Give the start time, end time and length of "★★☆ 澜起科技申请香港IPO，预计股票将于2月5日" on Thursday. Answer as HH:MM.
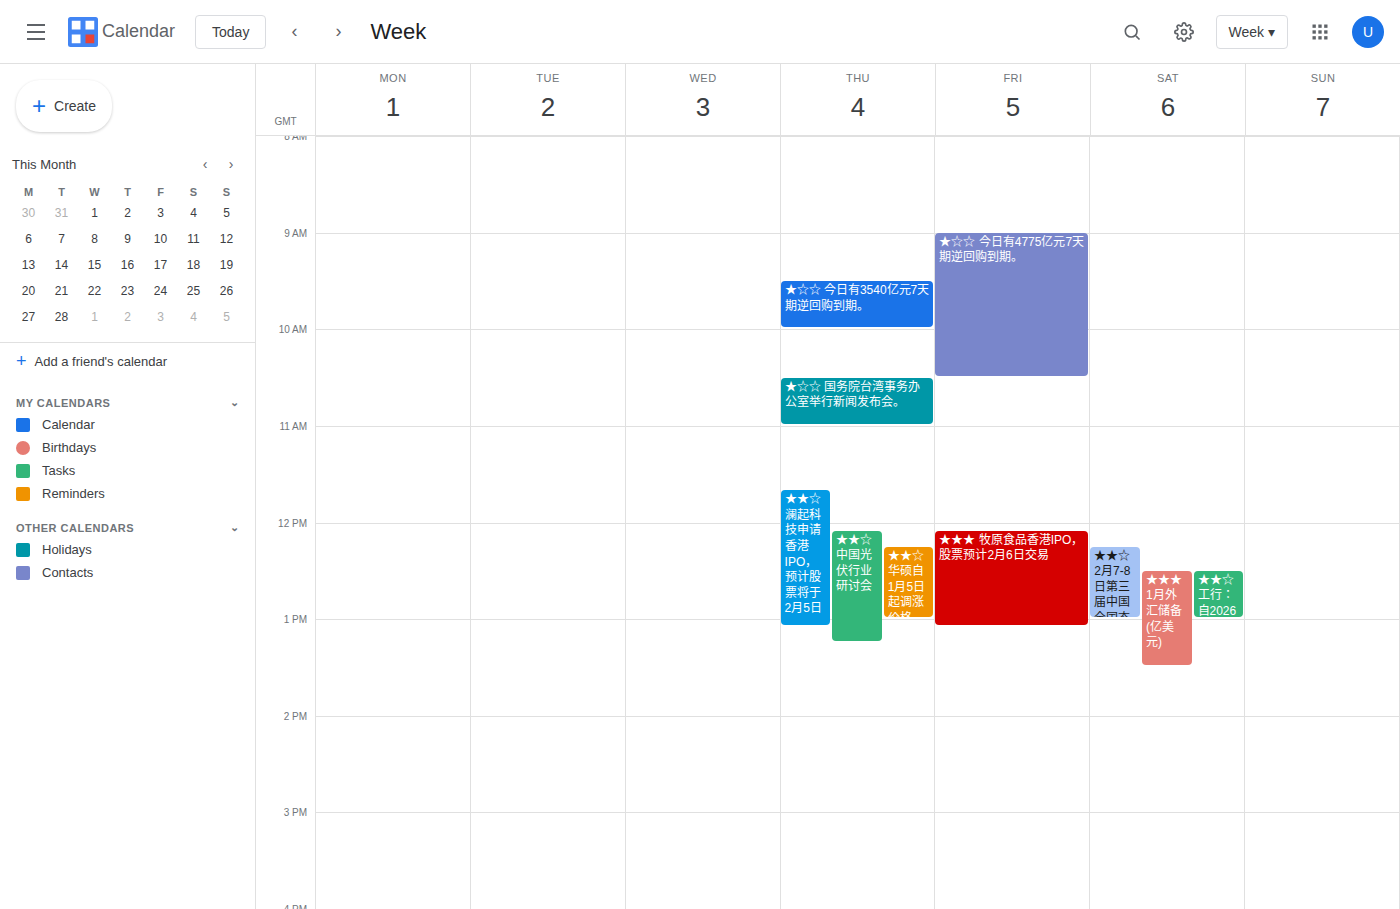
11:40 to 13:05, 1 hour 25 minutes